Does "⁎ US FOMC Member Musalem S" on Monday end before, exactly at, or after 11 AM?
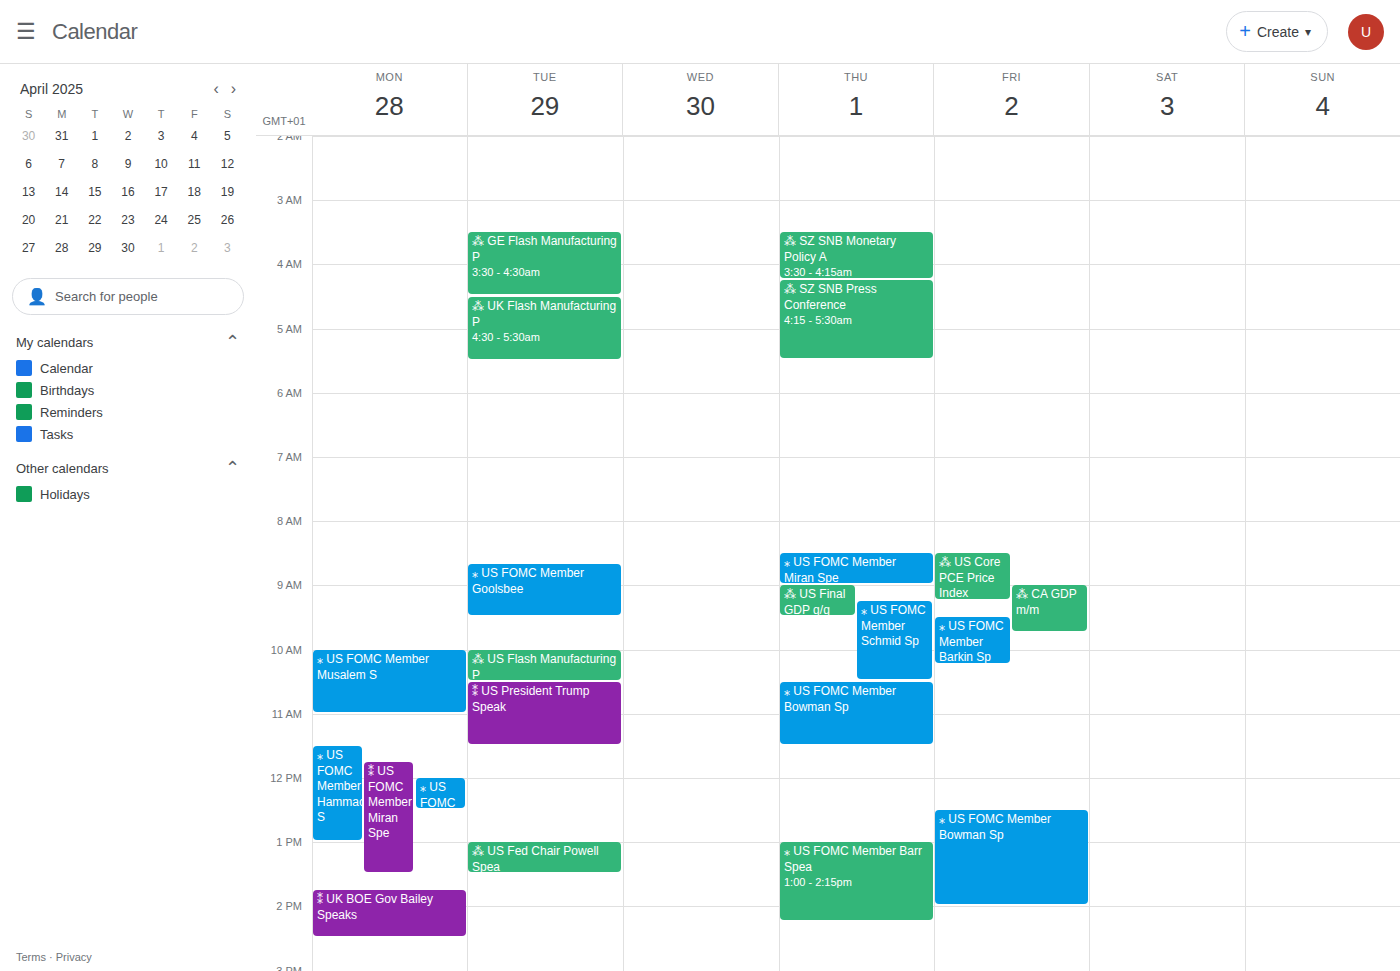
11:00 AM -- exactly at 11 AM, on the 11 AM line.